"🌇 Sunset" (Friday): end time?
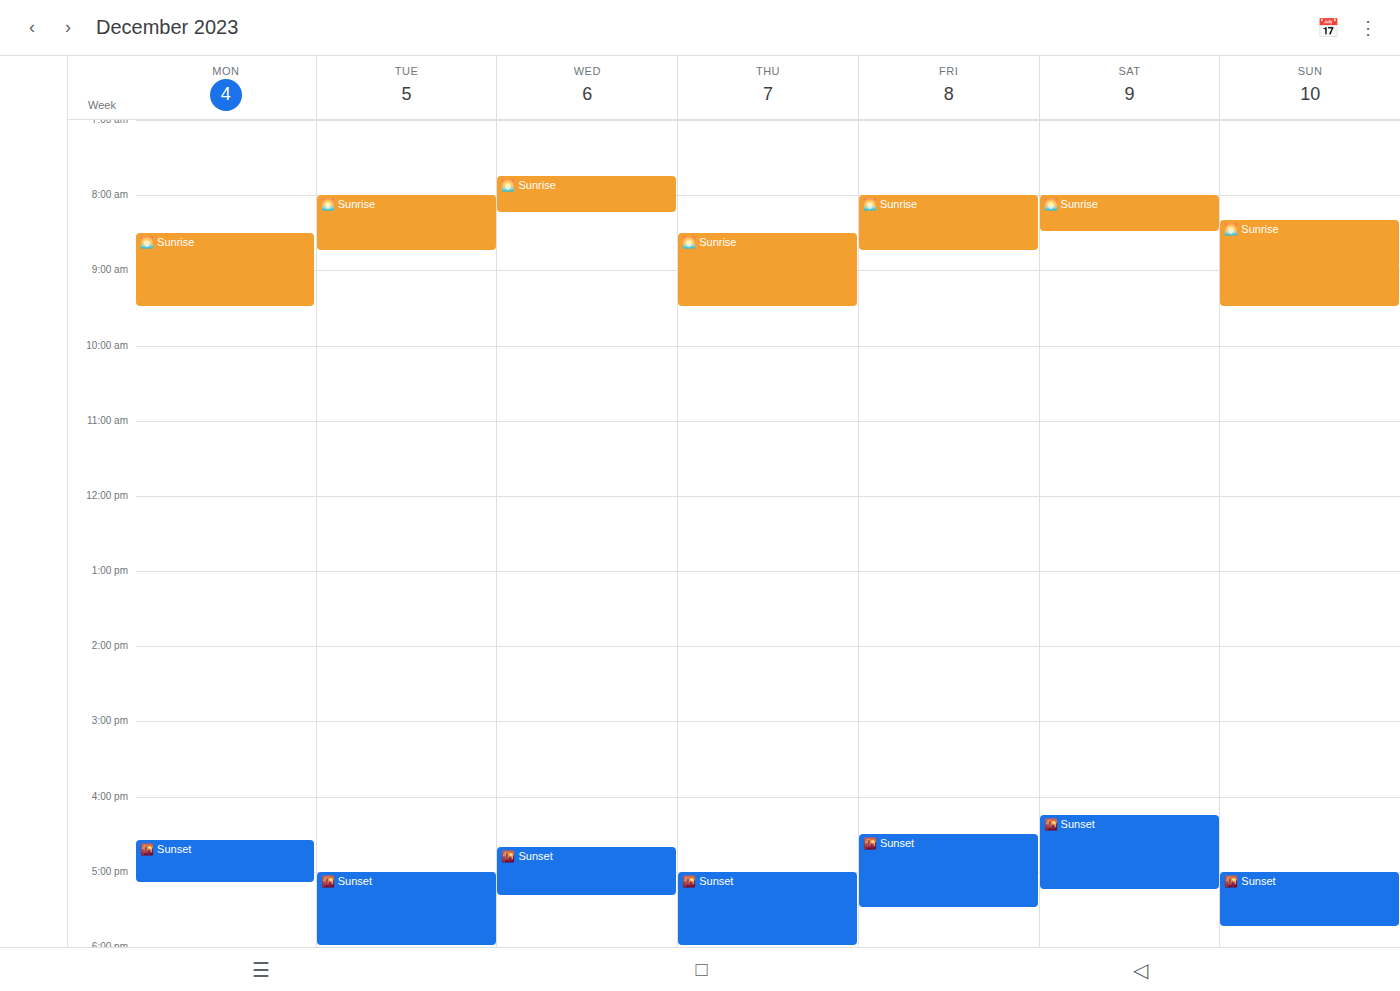
5:30 PM